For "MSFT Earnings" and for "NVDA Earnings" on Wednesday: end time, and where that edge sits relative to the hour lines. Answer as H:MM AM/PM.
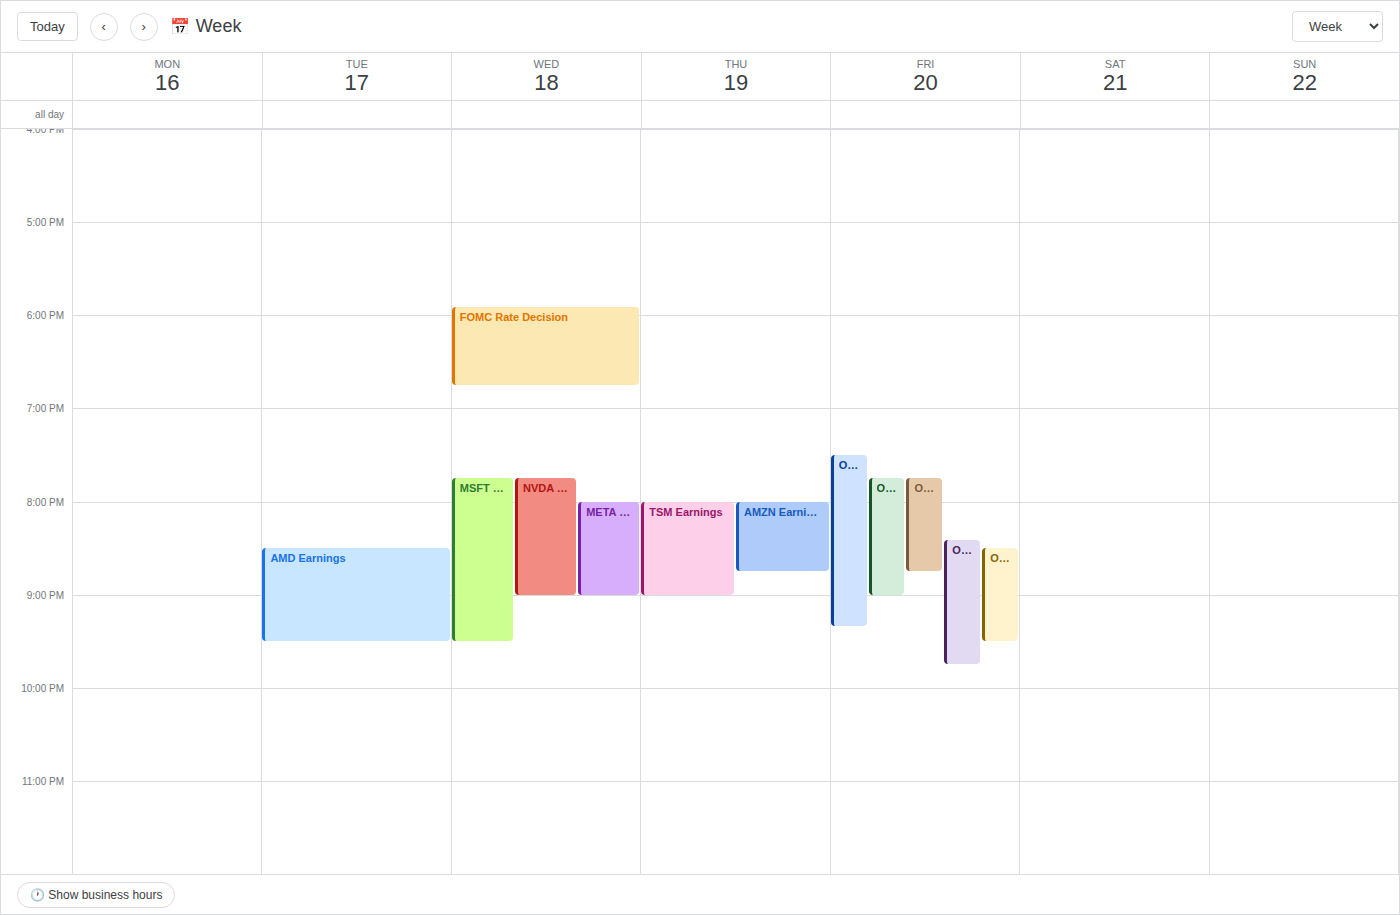
"MSFT Earnings": 9:30 PM, halfway between the 9 PM and 10 PM lines. "NVDA Earnings": 9:00 PM, exactly on the 9 PM line.